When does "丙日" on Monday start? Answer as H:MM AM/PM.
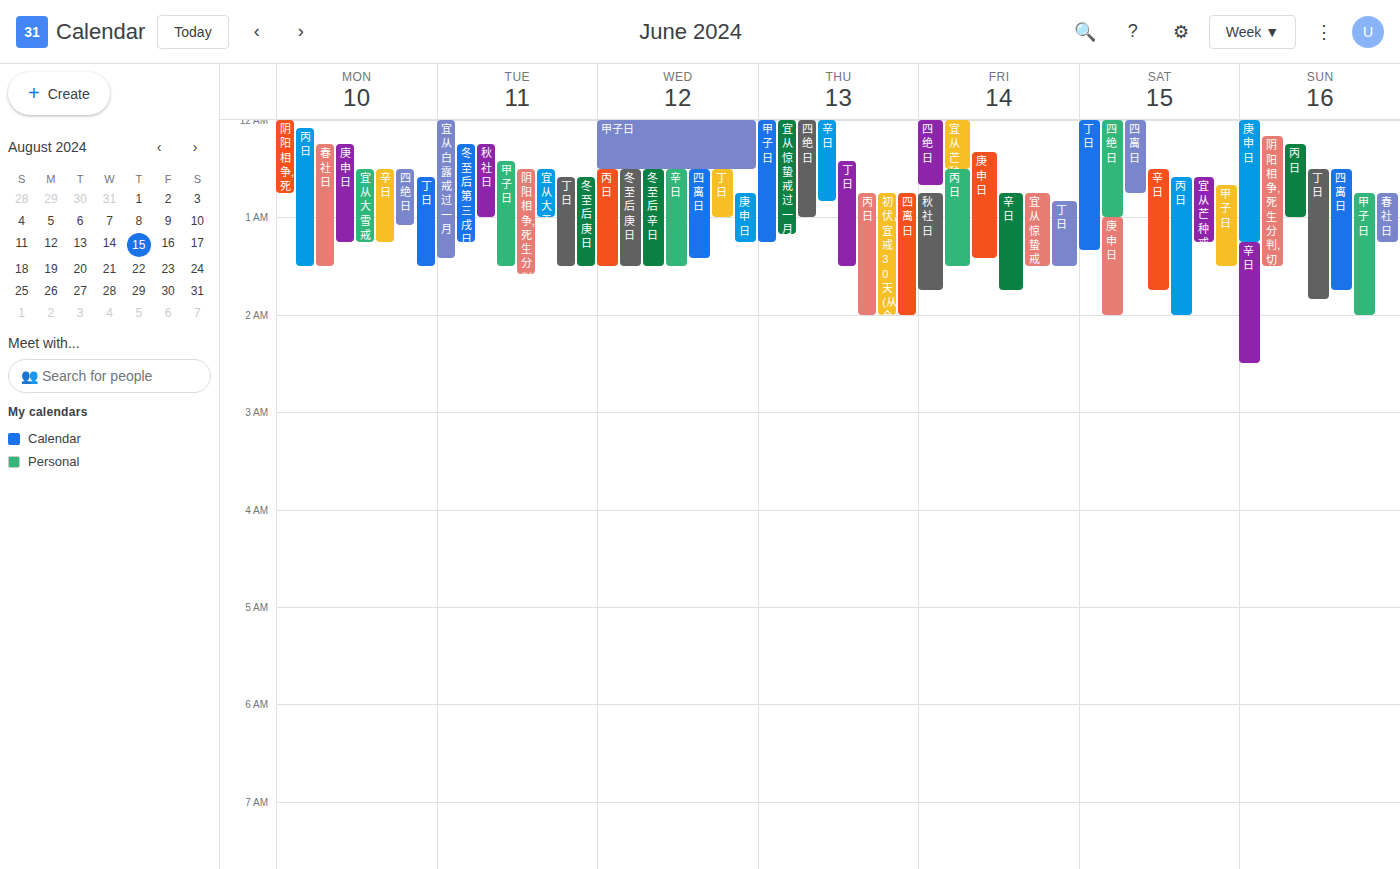
12:05 AM